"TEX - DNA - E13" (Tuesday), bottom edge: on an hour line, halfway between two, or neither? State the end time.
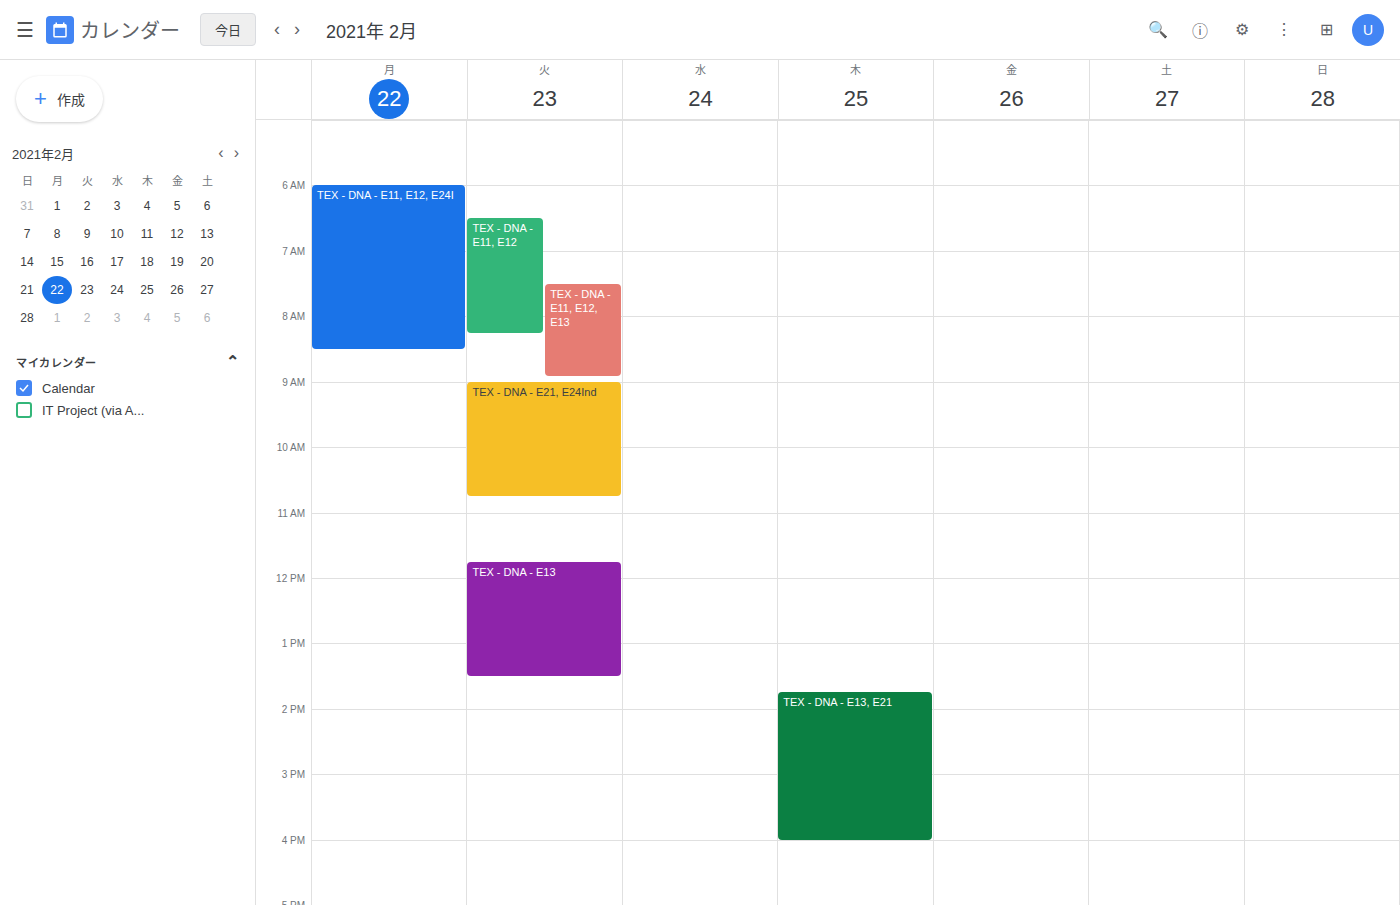
1:30 PM -- halfway between the 1 PM and 2 PM lines.